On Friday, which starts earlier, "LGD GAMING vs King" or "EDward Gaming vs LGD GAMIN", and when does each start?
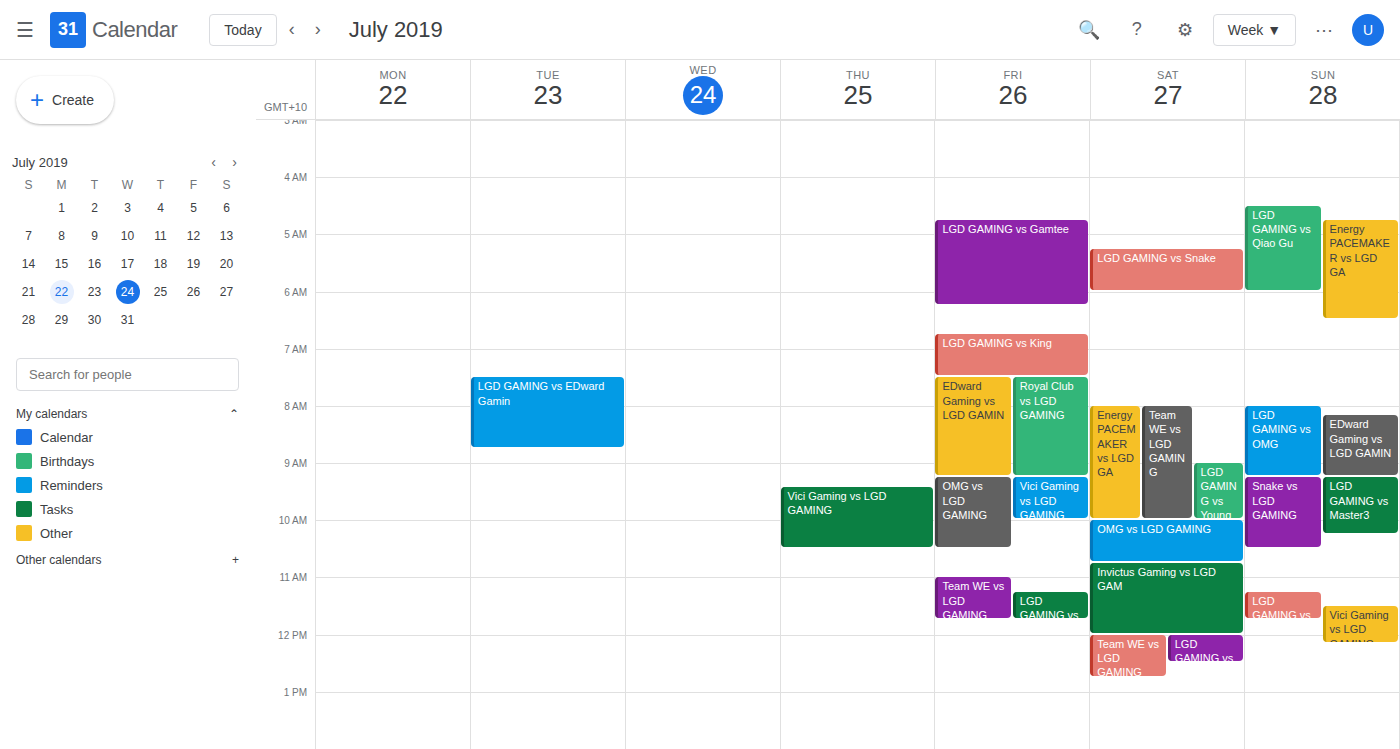
"LGD GAMING vs King" 6:45 AM; "EDward Gaming vs LGD GAMIN" 7:30 AM.